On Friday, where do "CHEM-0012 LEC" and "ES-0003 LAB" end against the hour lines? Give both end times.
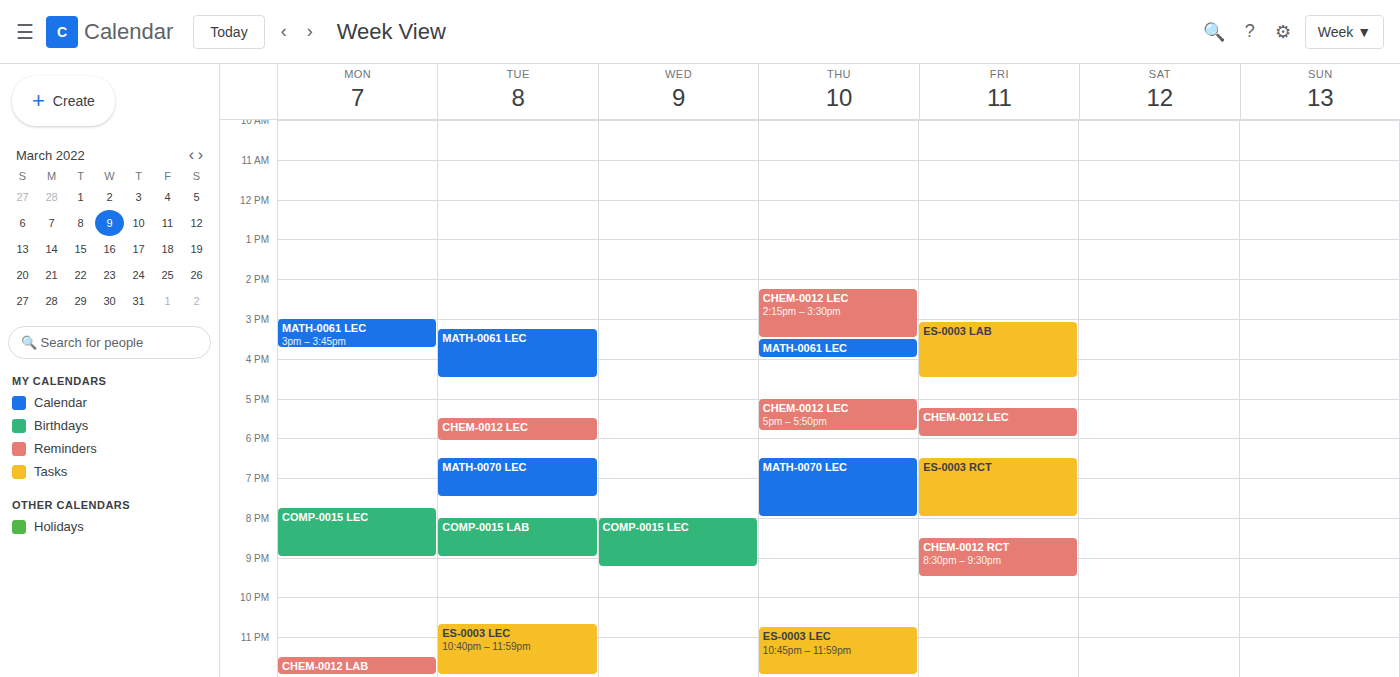
"CHEM-0012 LEC": 6:00 PM, exactly on the 6 PM line. "ES-0003 LAB": 4:30 PM, halfway between the 4 PM and 5 PM lines.